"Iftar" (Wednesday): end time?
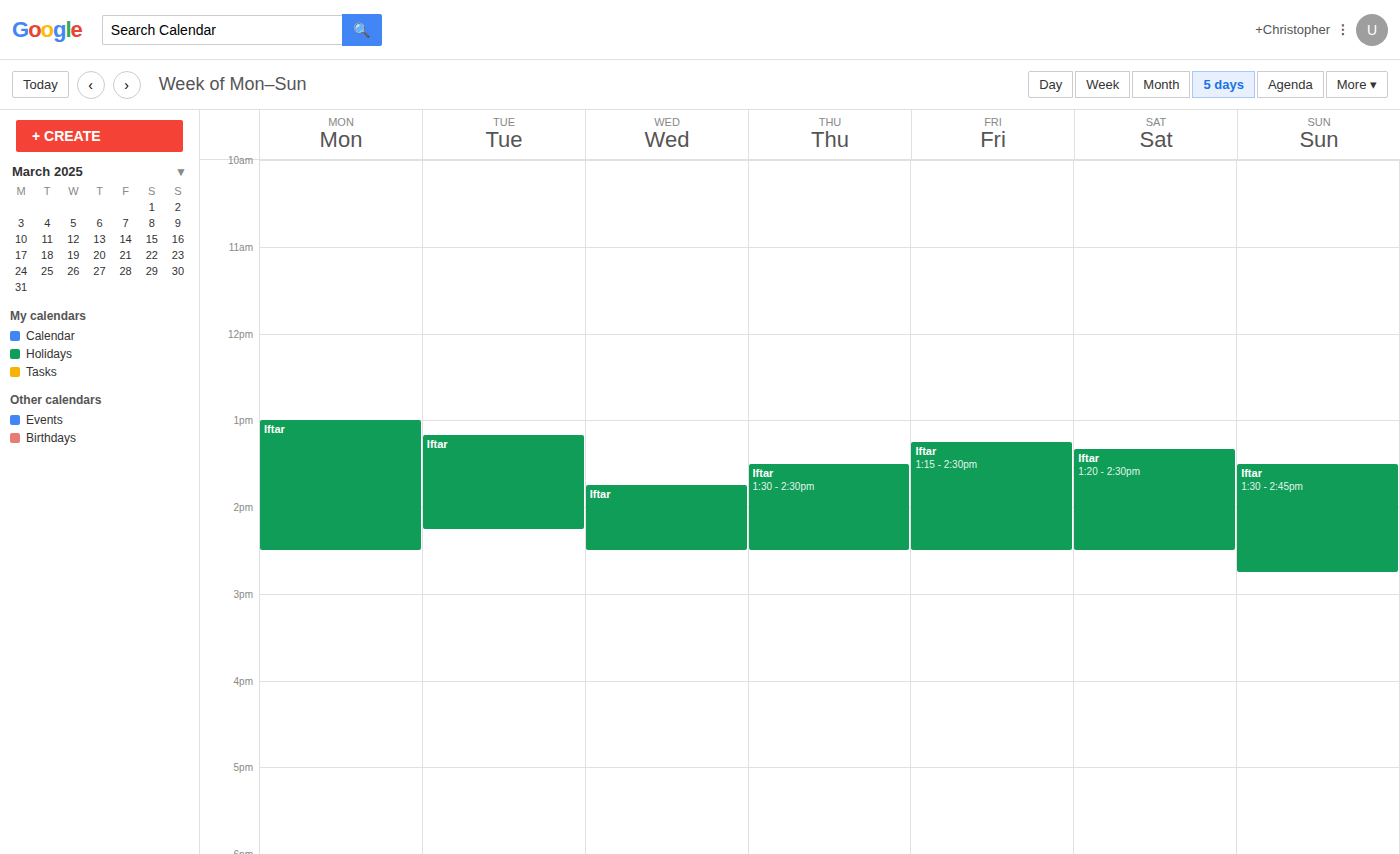
2:30 PM